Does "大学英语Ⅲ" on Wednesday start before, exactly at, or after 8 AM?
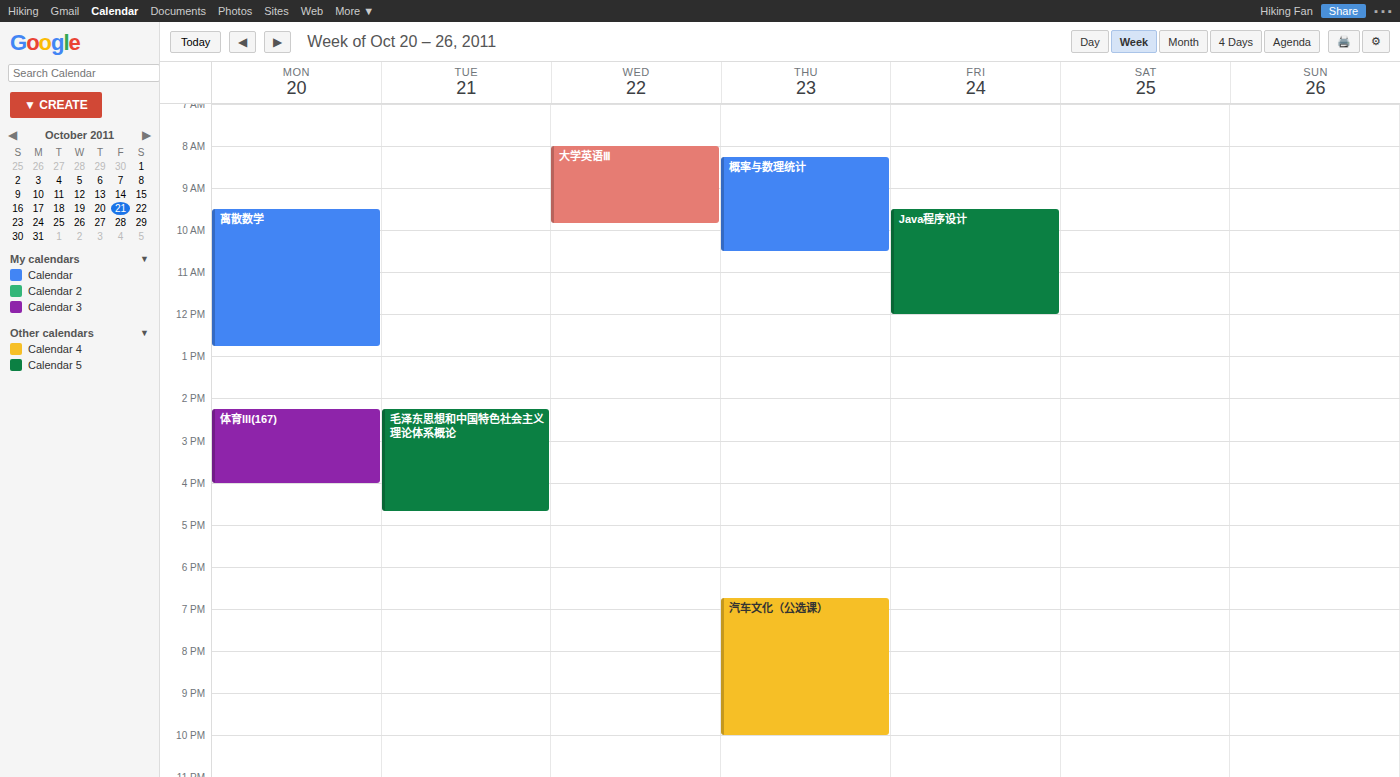
8:00 AM -- exactly at 8 AM, on the 8 AM line.